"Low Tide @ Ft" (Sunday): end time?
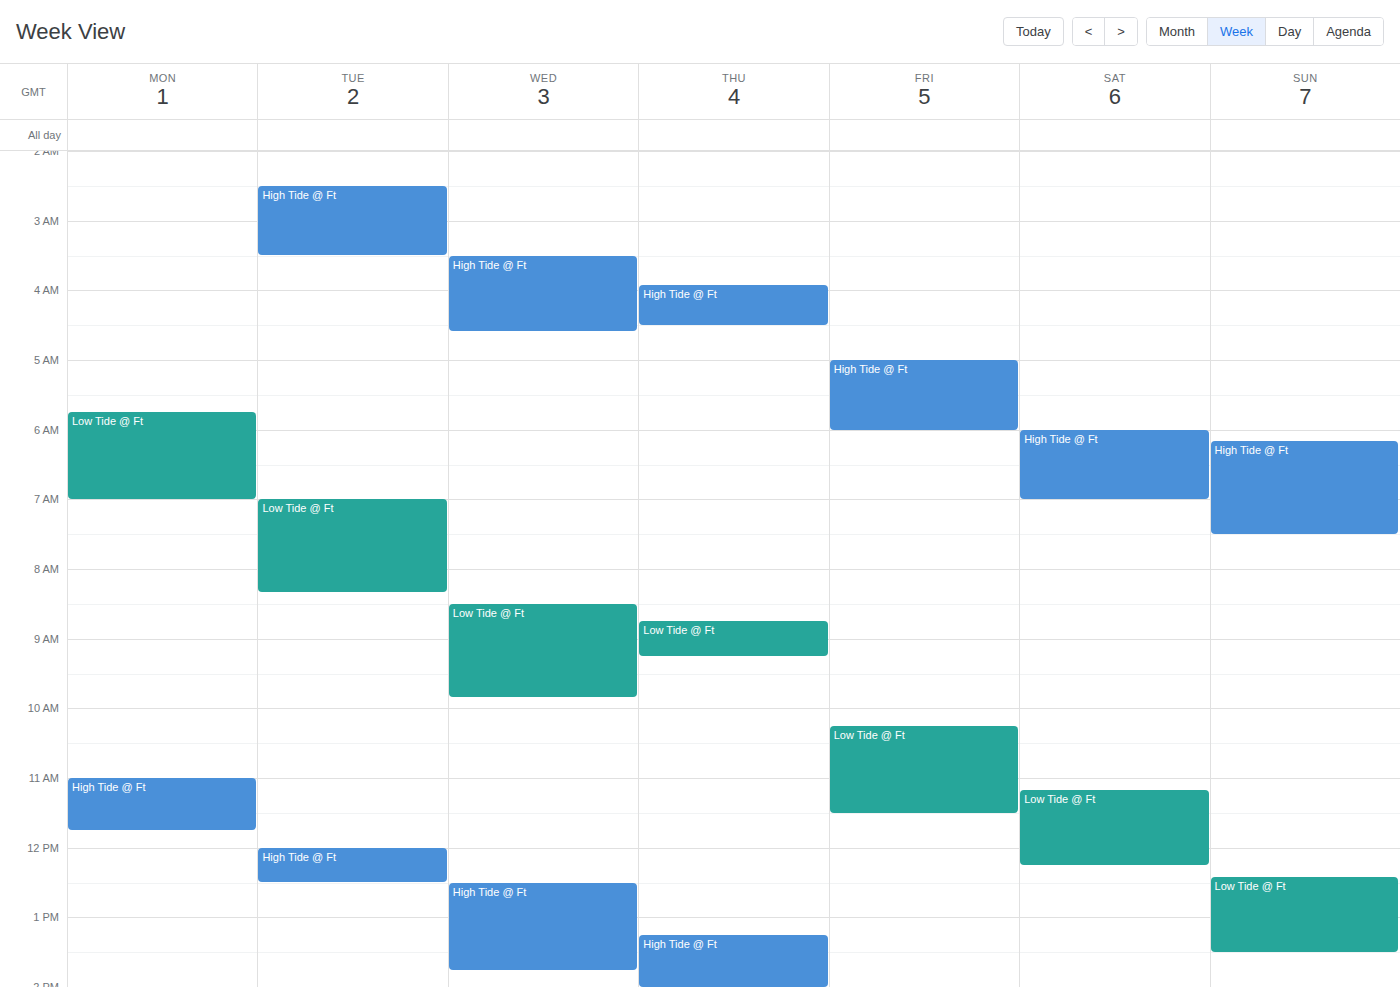
1:30 PM